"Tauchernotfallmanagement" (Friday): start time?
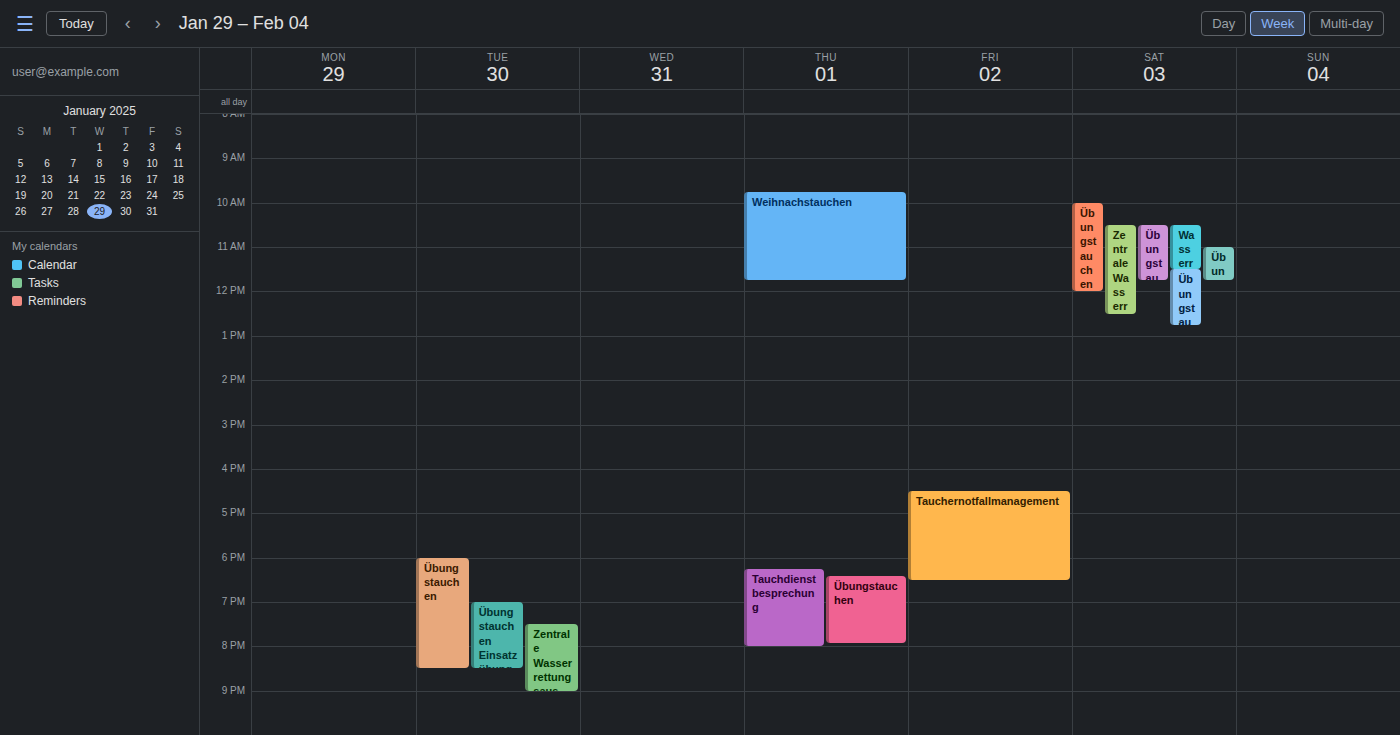
4:30 PM